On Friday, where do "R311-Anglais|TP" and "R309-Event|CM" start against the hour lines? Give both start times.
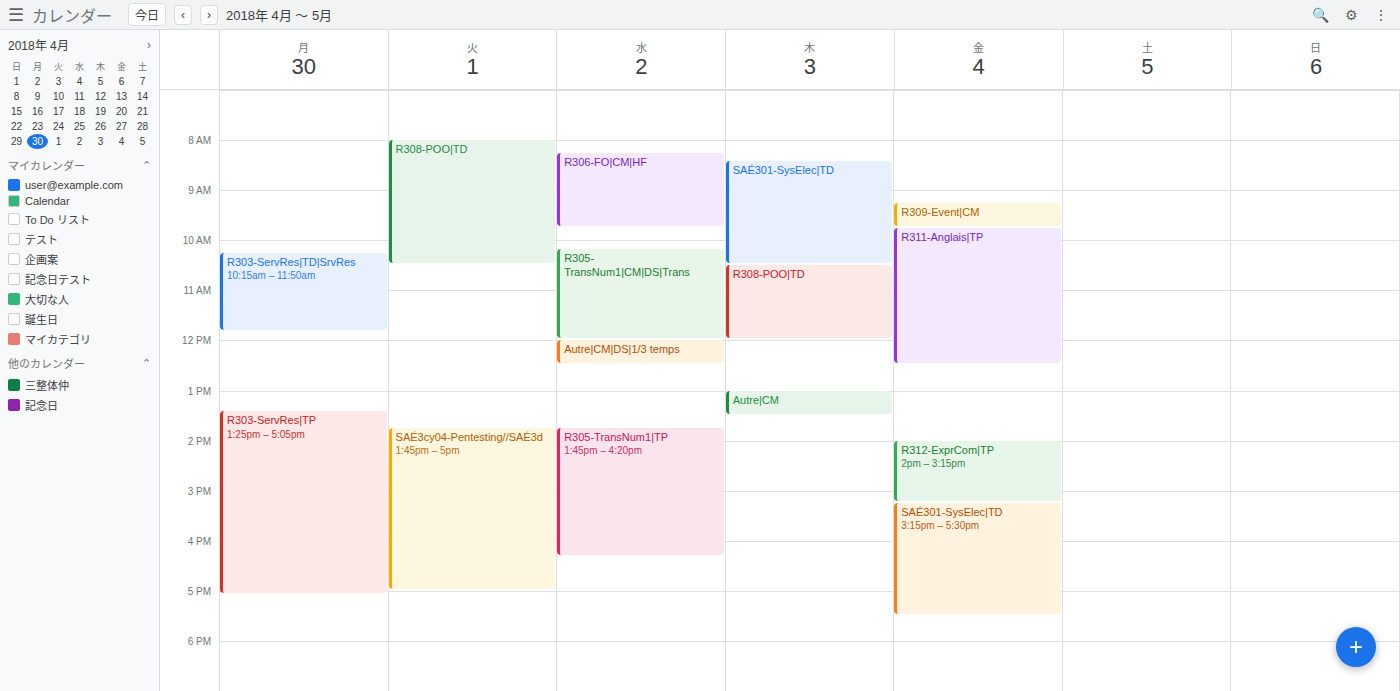
"R311-Anglais|TP": 9:45 AM, neither: three quarters of the way from the 9 AM line to the 10 AM line. "R309-Event|CM": 9:15 AM, neither: a quarter of the way from the 9 AM line to the 10 AM line.